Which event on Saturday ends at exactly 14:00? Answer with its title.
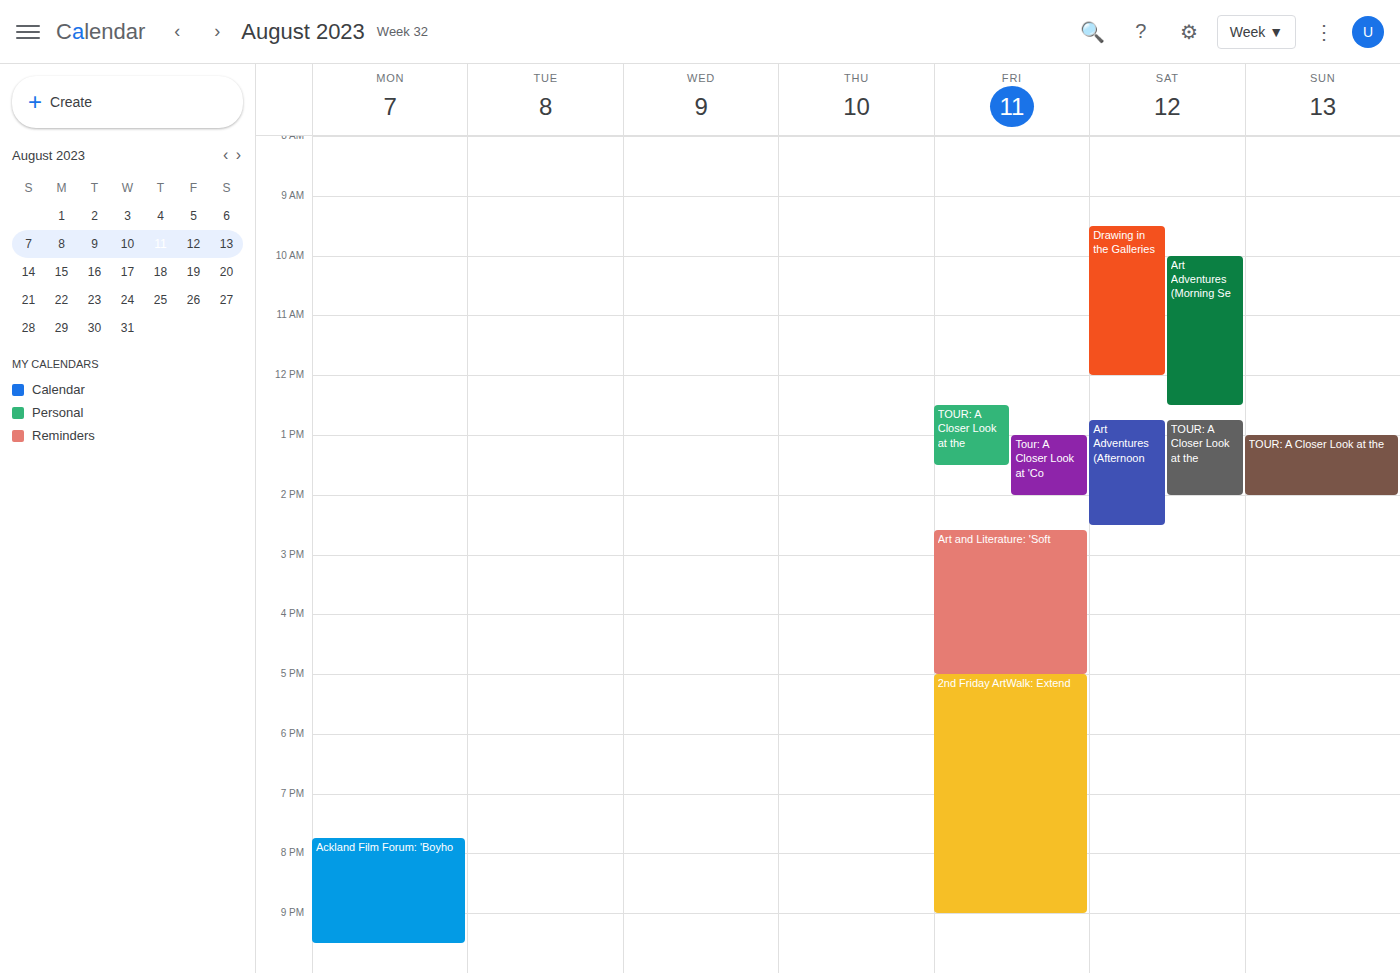
"TOUR: A Closer Look at the"